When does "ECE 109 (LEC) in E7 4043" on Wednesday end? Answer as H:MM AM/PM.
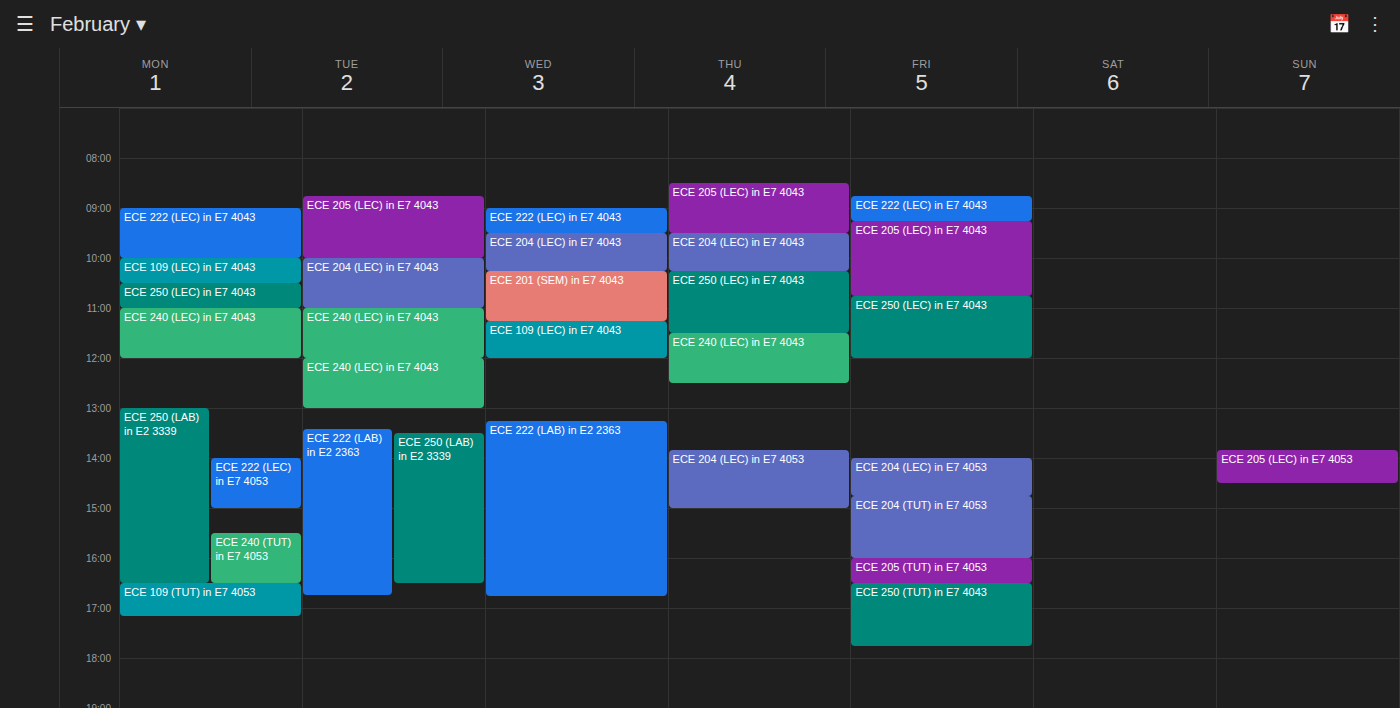
12:00 PM